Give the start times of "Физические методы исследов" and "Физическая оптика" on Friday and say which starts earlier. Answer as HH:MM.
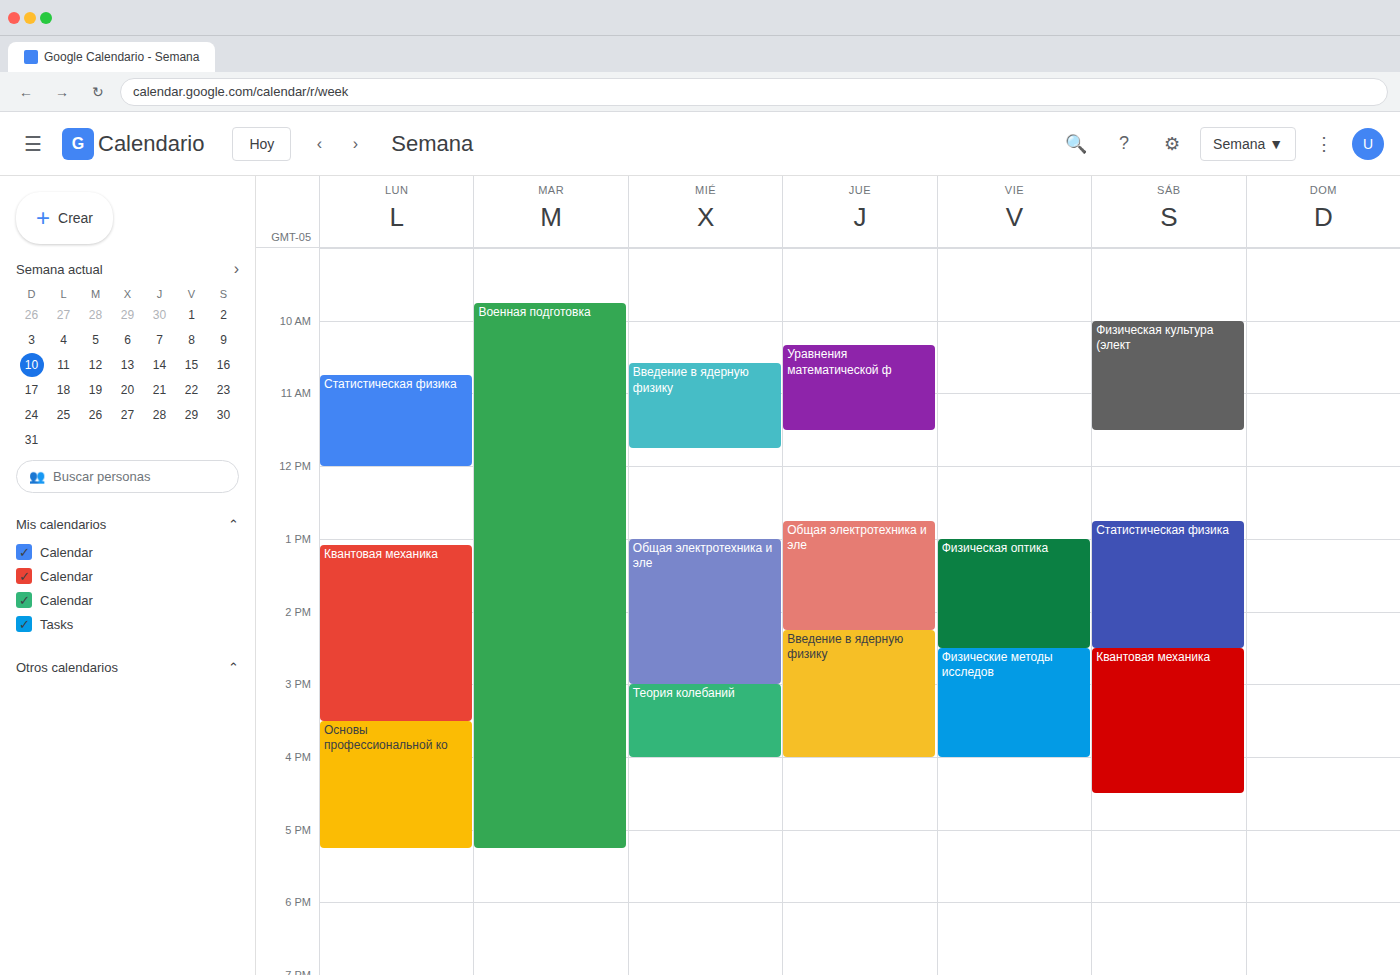
"Физическая оптика" 13:00; "Физические методы исследов" 14:30.